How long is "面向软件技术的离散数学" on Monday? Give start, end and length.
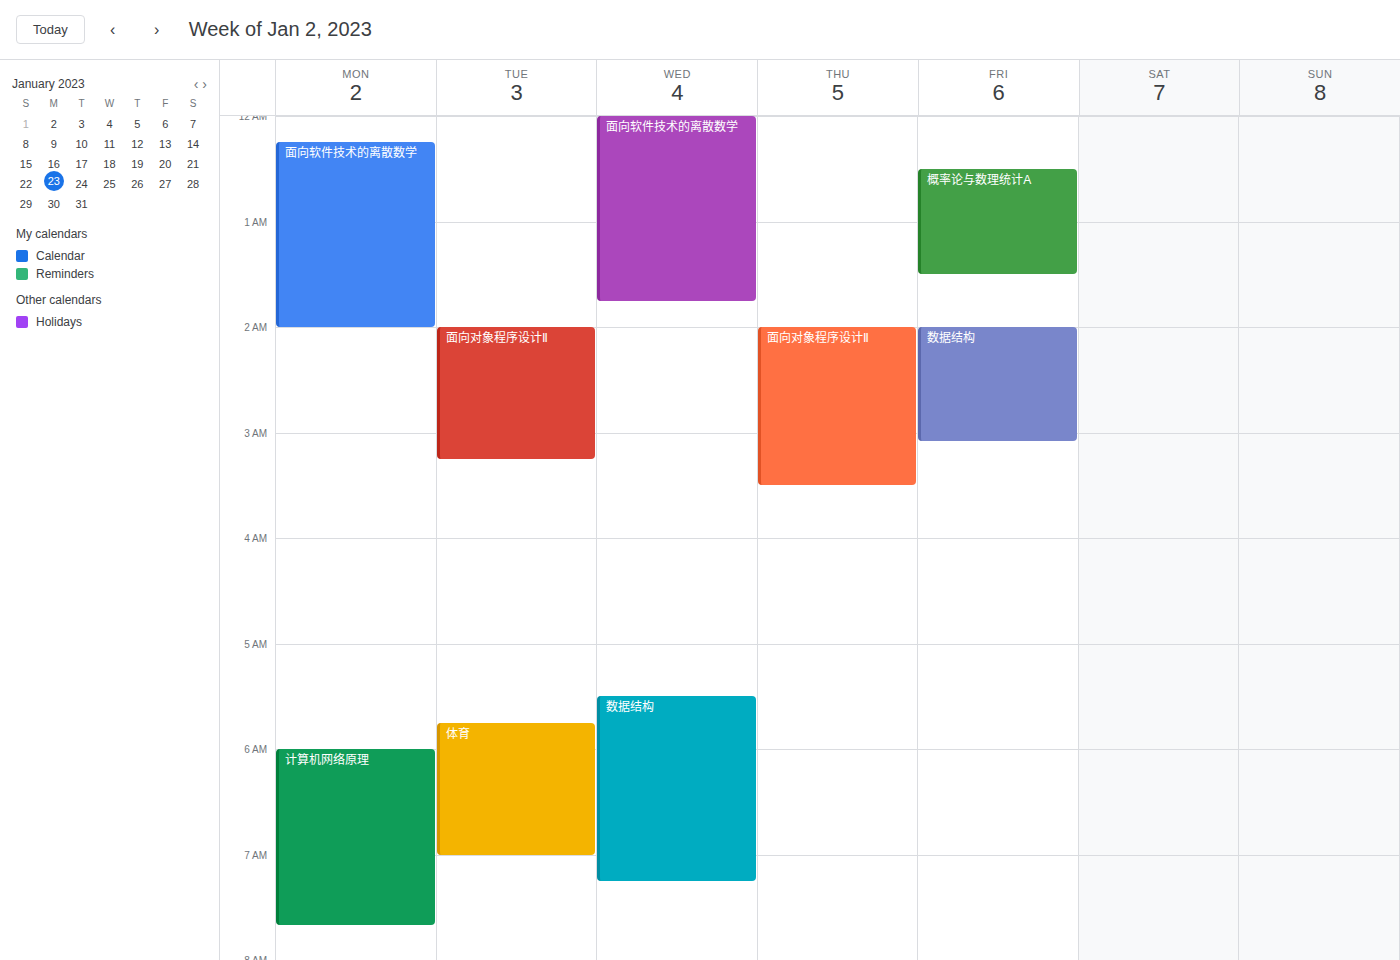
12:15 AM to 2:00 AM, 1 hour 45 minutes